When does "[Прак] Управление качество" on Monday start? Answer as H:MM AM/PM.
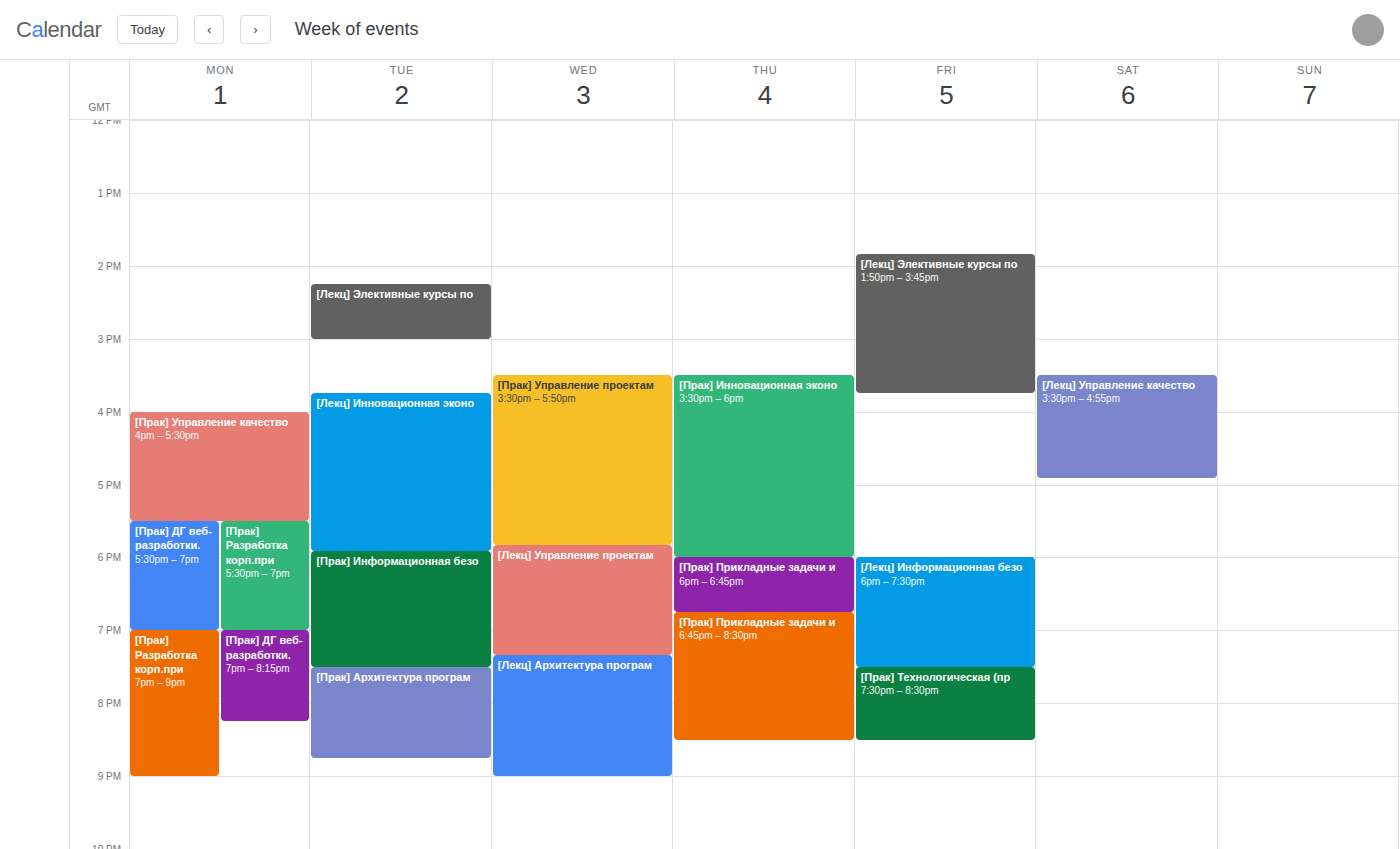
4:00 PM